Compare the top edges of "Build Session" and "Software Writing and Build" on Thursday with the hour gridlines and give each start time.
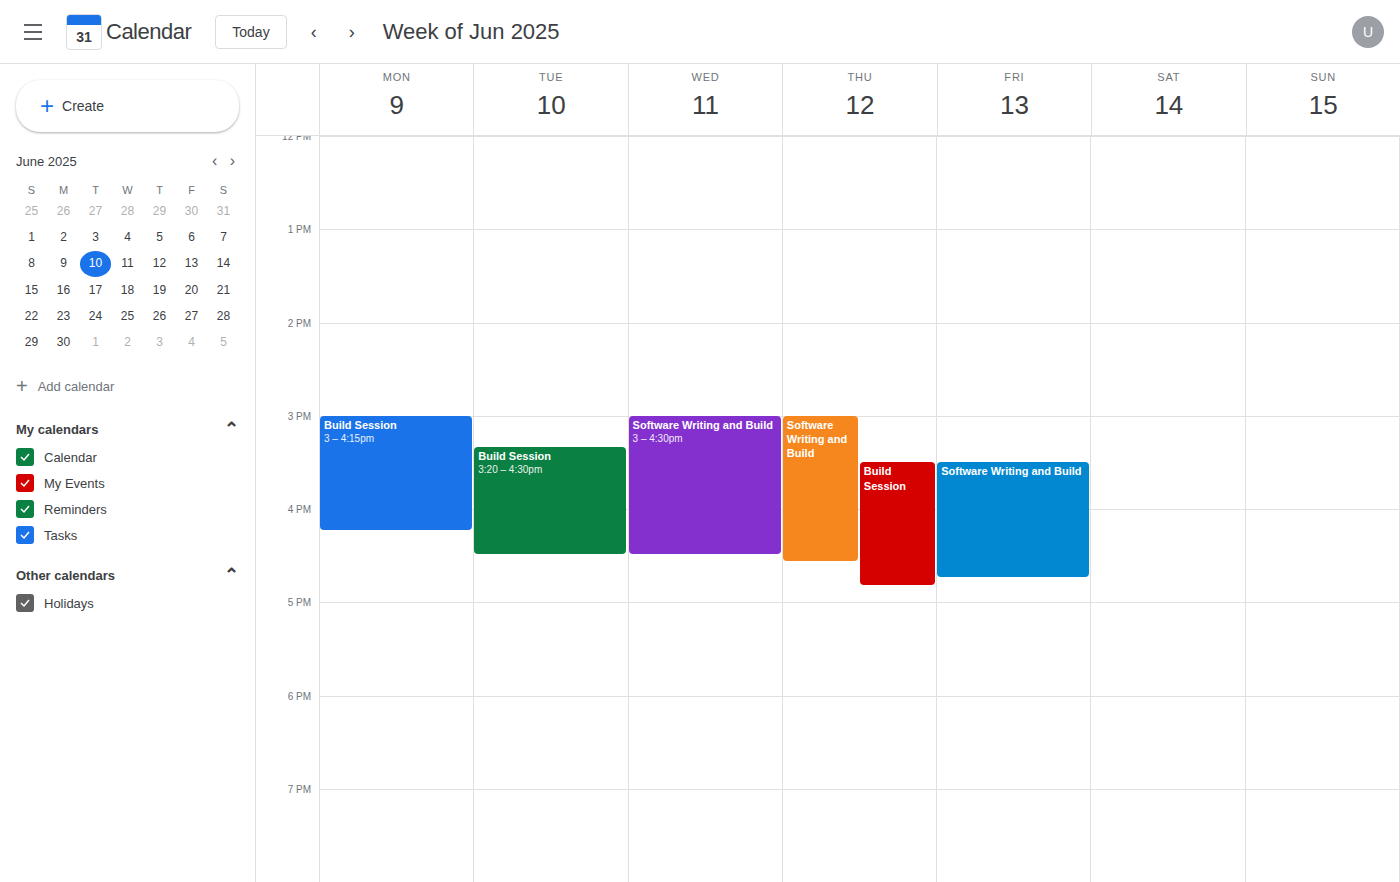
"Build Session": 3:30 PM, halfway between the 3 PM and 4 PM lines. "Software Writing and Build": 3:00 PM, exactly on the 3 PM line.